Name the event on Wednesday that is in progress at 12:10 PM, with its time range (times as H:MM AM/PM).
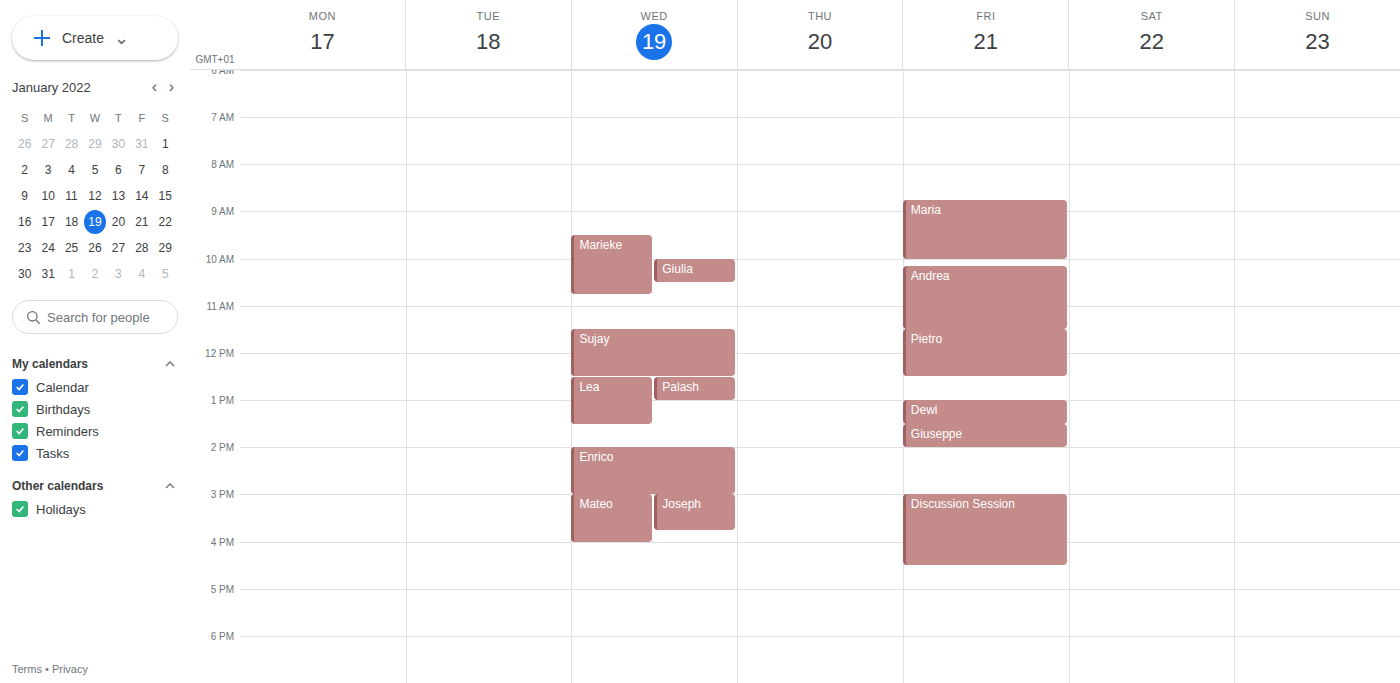
"Sujay", 11:30 AM to 12:30 PM